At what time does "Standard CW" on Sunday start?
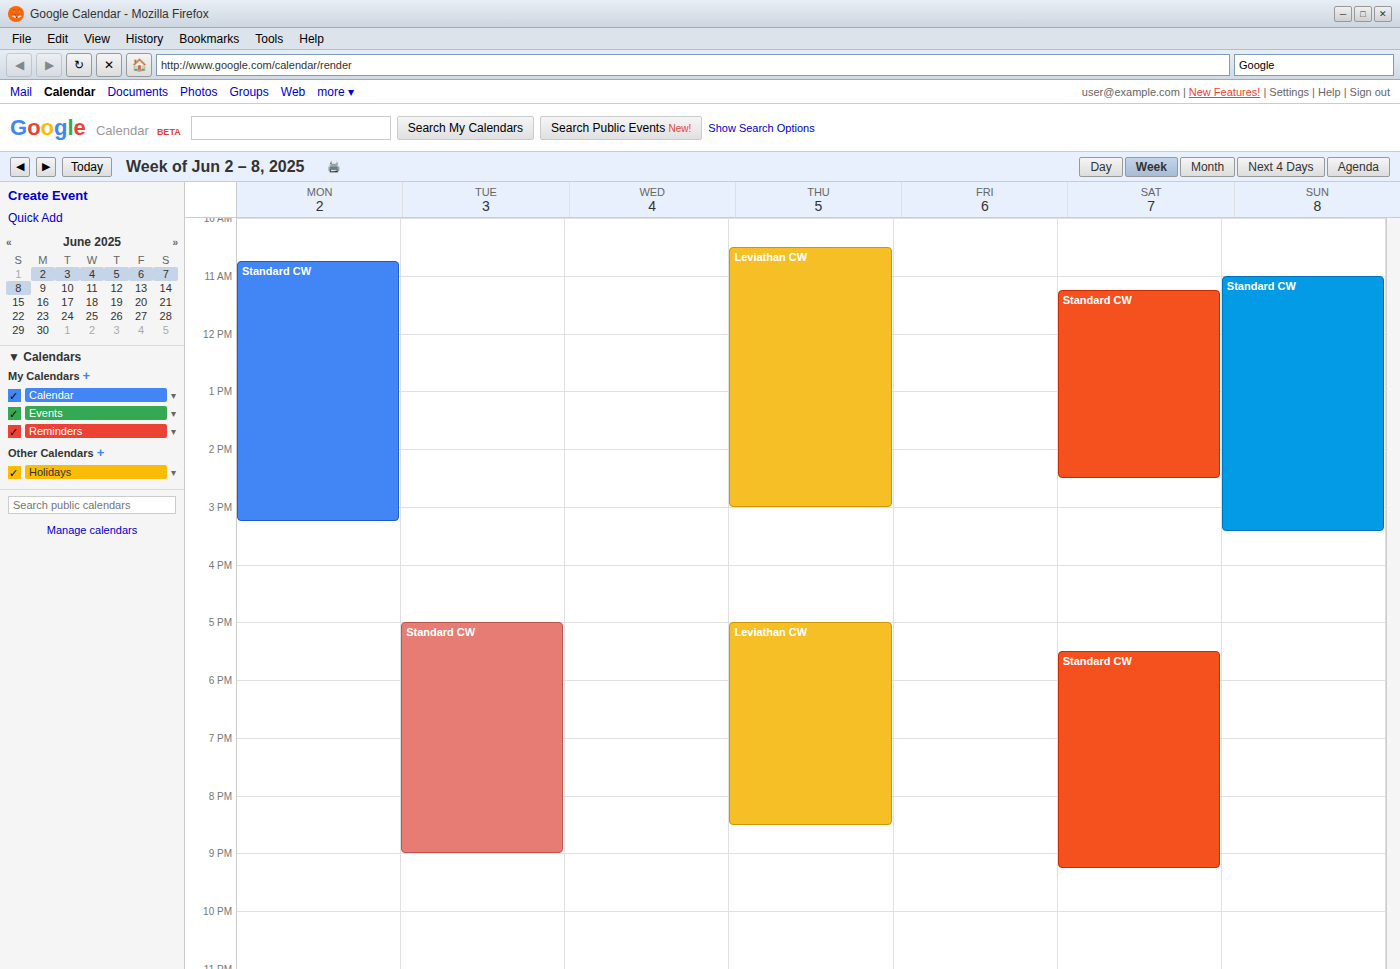
11:00 AM